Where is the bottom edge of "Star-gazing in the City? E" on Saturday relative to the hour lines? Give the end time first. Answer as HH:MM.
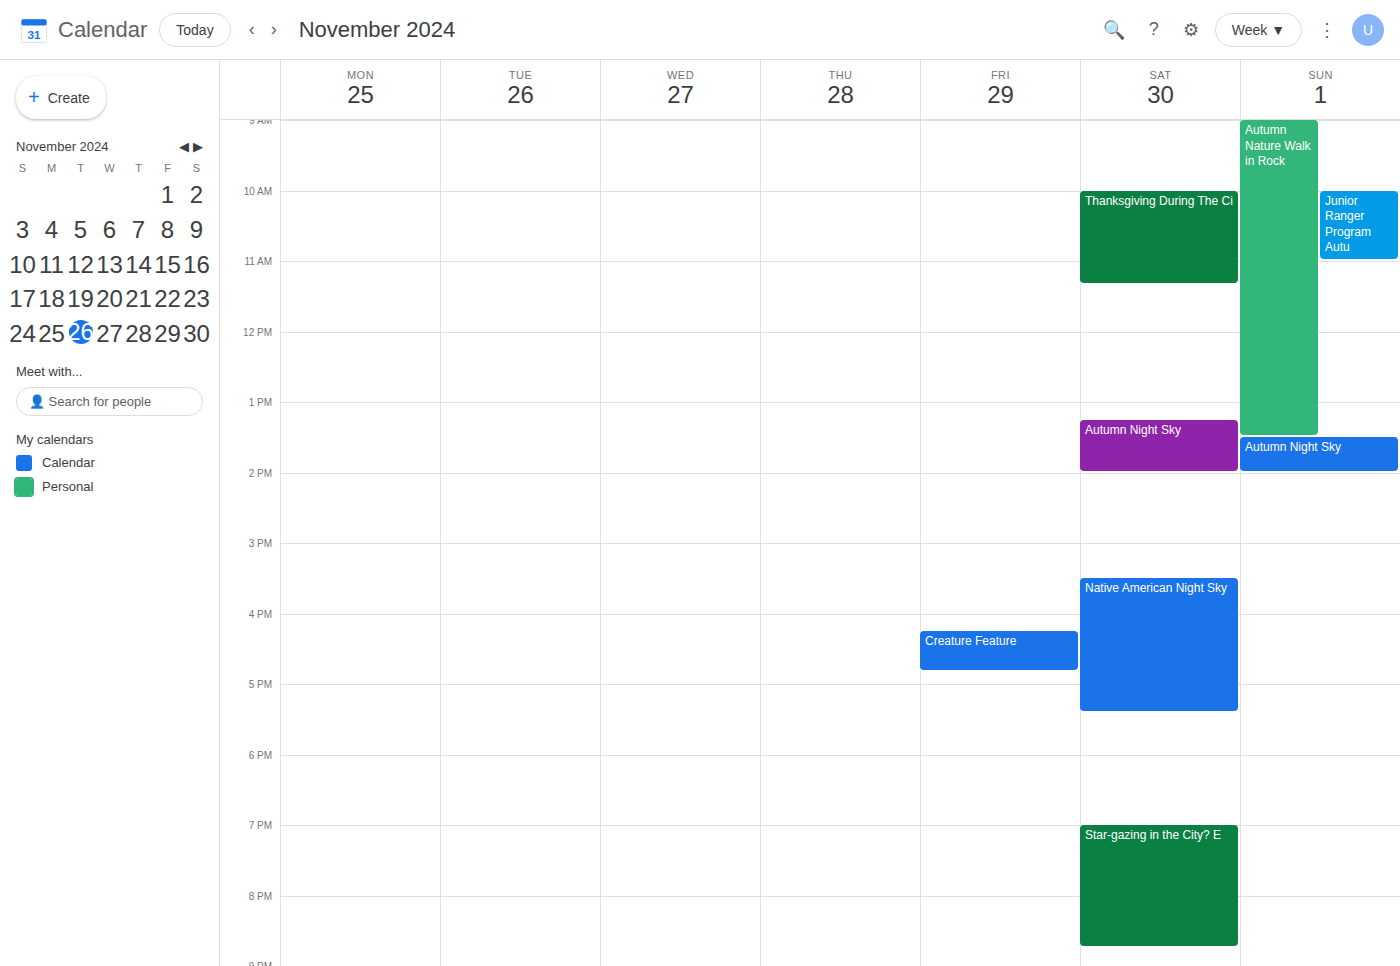
20:45 -- neither: three quarters of the way from the 20:00 line to the 21:00 line.